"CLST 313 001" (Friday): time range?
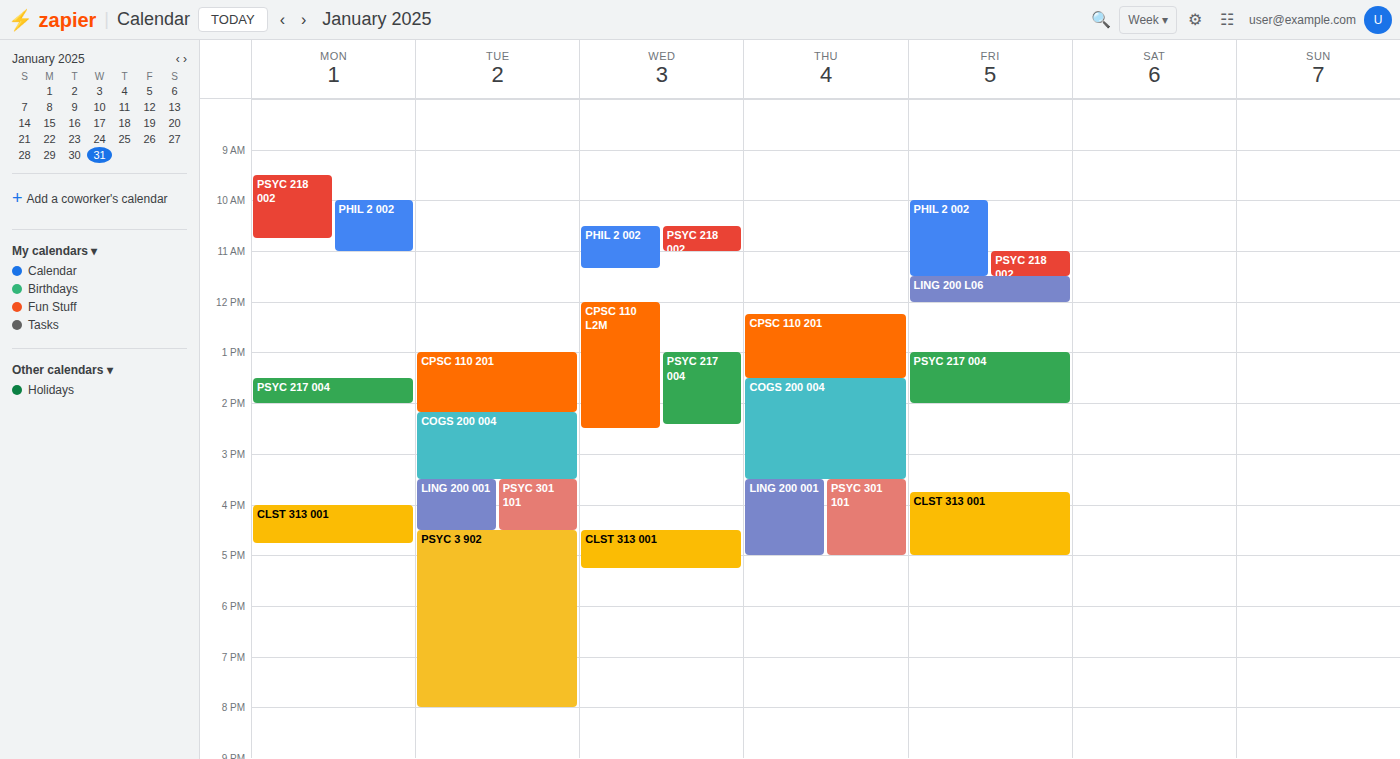
3:45 PM to 5:00 PM